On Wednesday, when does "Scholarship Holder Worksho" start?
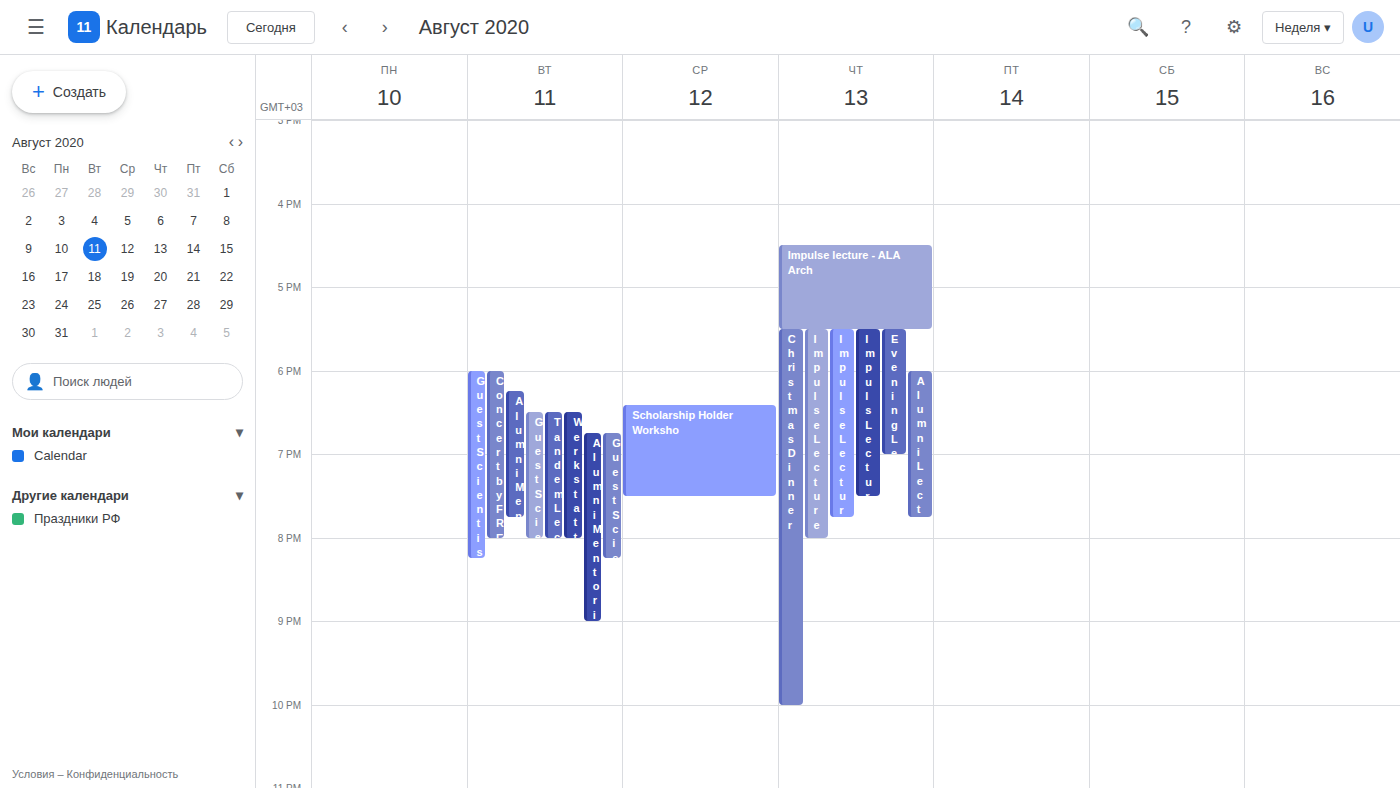
6:25 PM